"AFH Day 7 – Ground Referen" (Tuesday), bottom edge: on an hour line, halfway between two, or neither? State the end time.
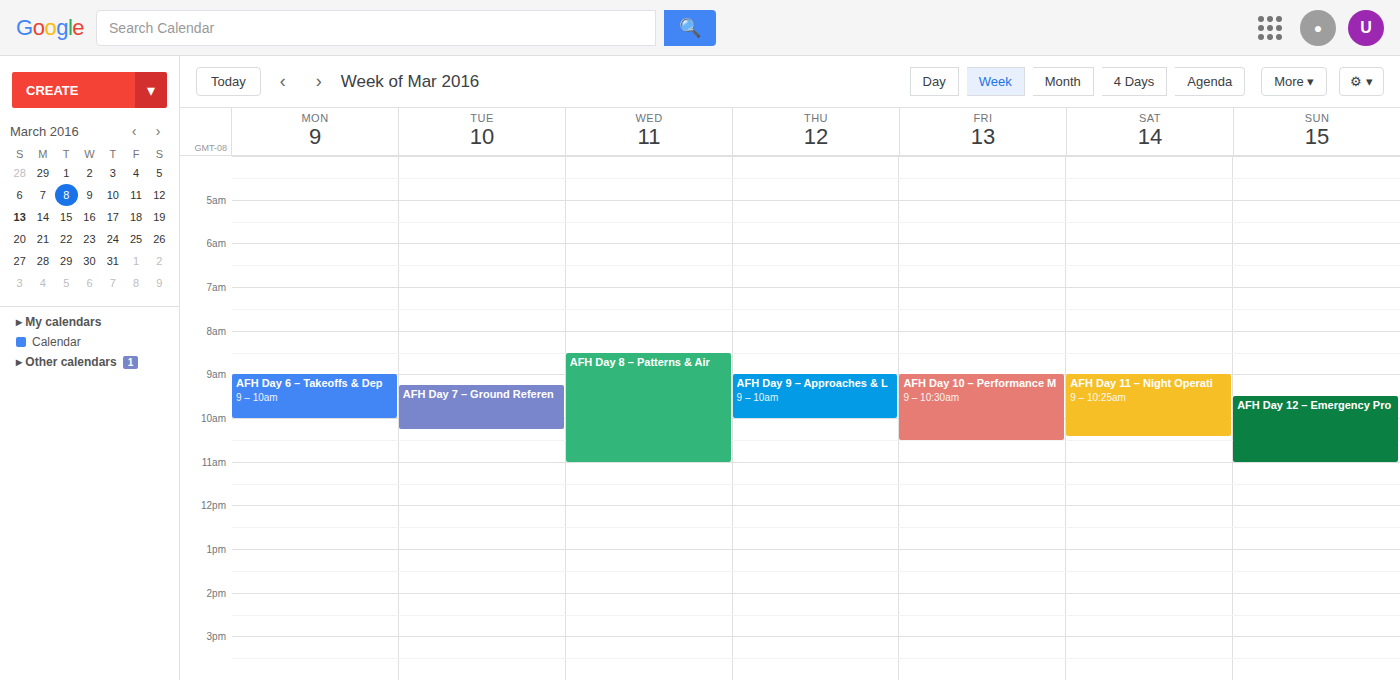
10:15 AM -- neither: a quarter of the way from the 10 AM line to the 11 AM line.